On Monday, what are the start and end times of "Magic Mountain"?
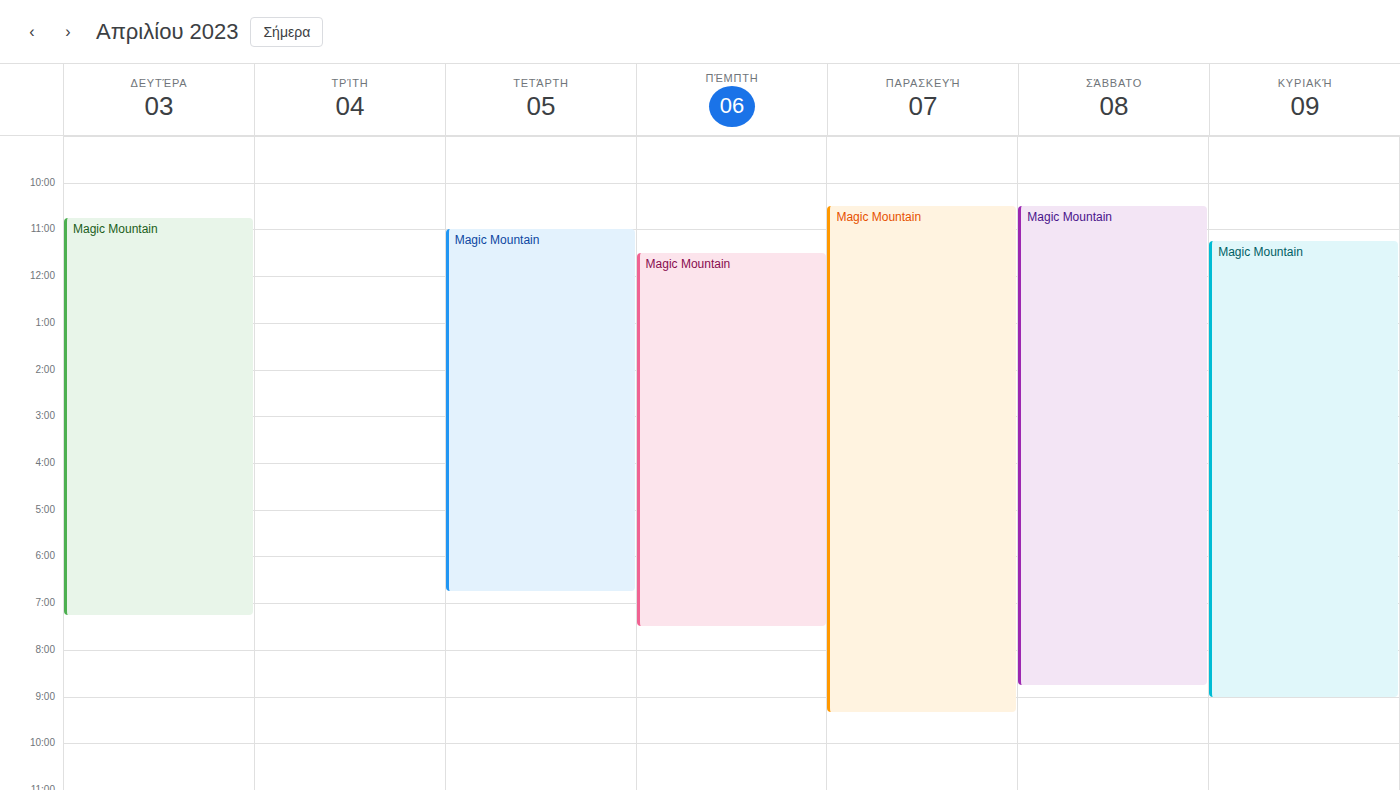
10:45 AM to 7:15 PM